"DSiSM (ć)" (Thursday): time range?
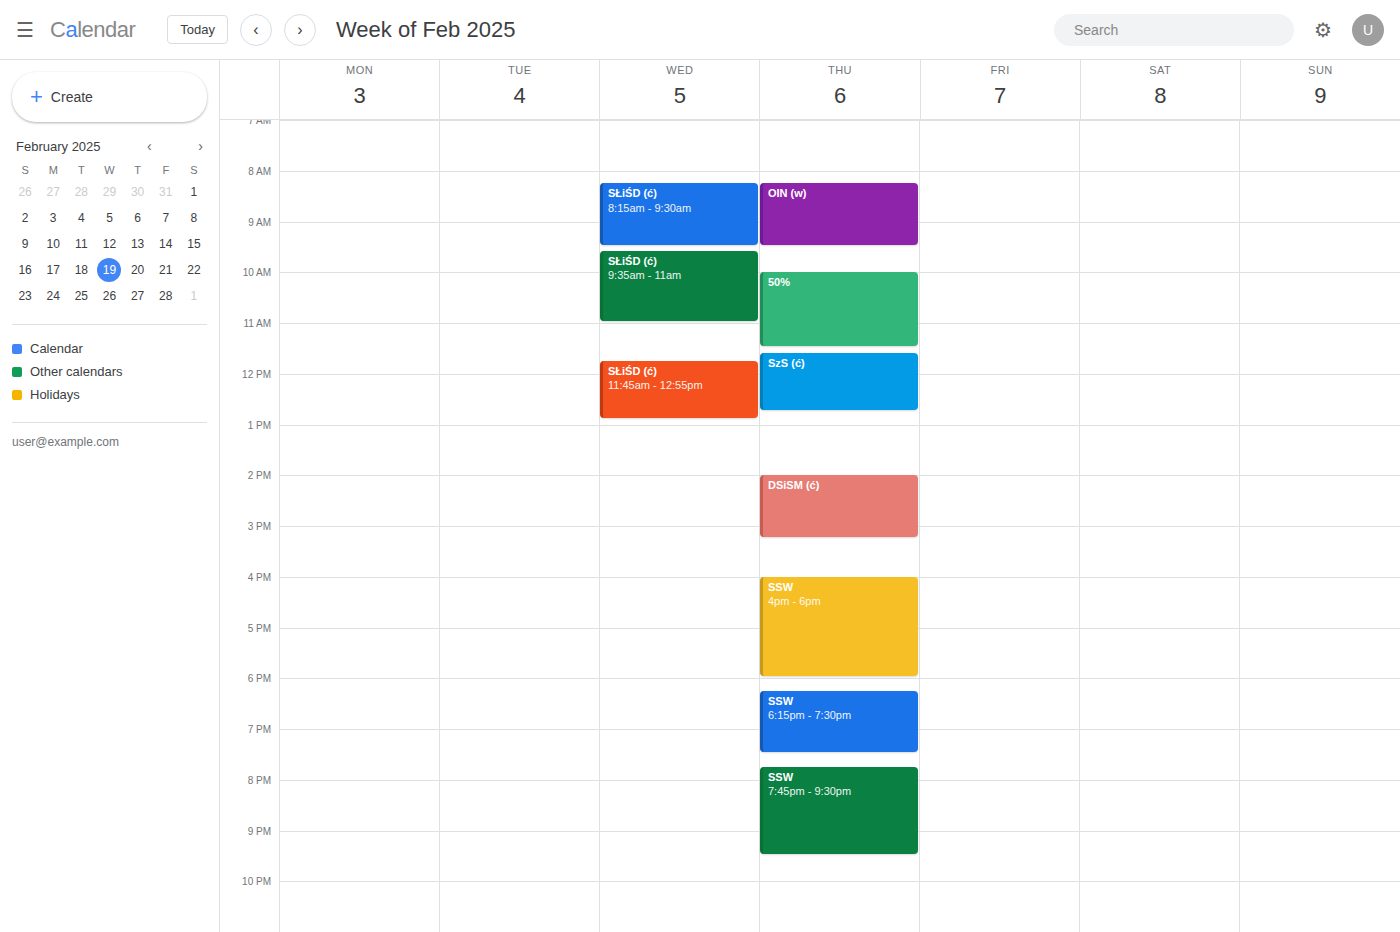
2:00 PM to 3:15 PM